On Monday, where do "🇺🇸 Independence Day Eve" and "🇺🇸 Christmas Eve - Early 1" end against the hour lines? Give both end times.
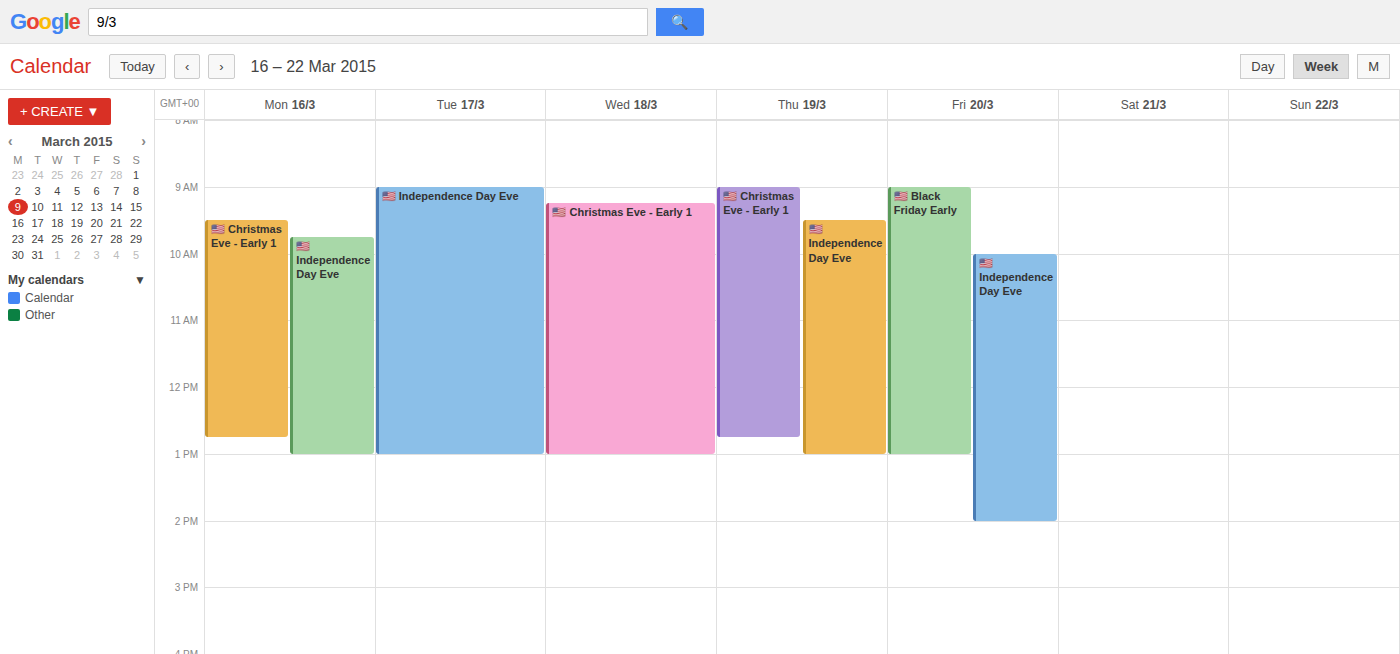
"🇺🇸 Independence Day Eve": 1:00 PM, exactly on the 1 PM line. "🇺🇸 Christmas Eve - Early 1": 12:45 PM, neither: three quarters of the way from the 12 PM line to the 1 PM line.